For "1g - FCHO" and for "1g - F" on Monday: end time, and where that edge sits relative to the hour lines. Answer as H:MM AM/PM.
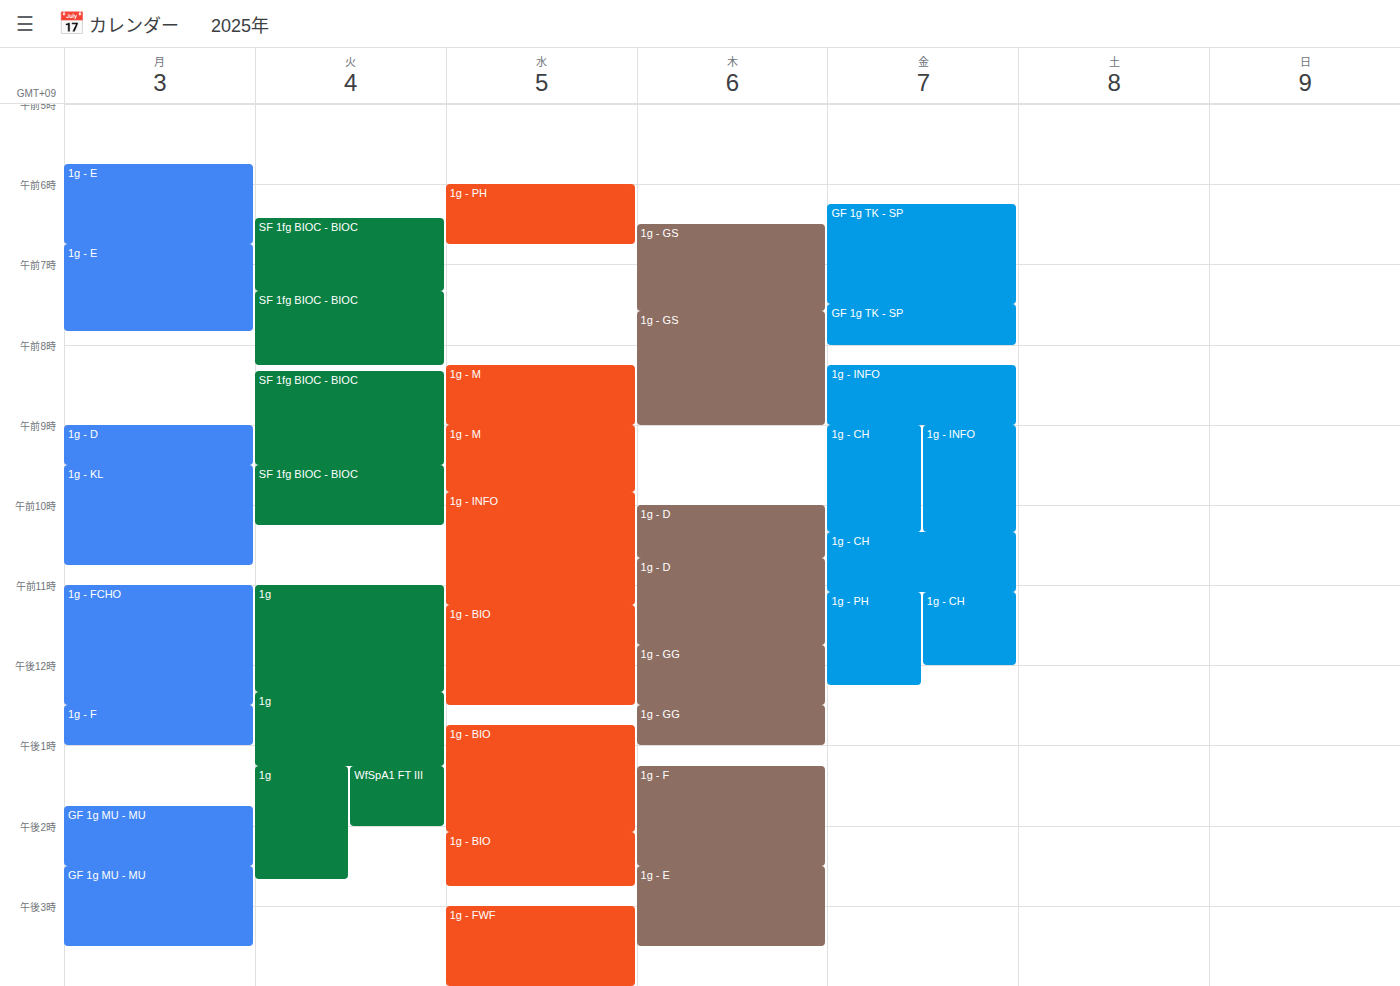
"1g - FCHO": 12:30 PM, halfway between the 12 PM and 1 PM lines. "1g - F": 1:00 PM, exactly on the 1 PM line.